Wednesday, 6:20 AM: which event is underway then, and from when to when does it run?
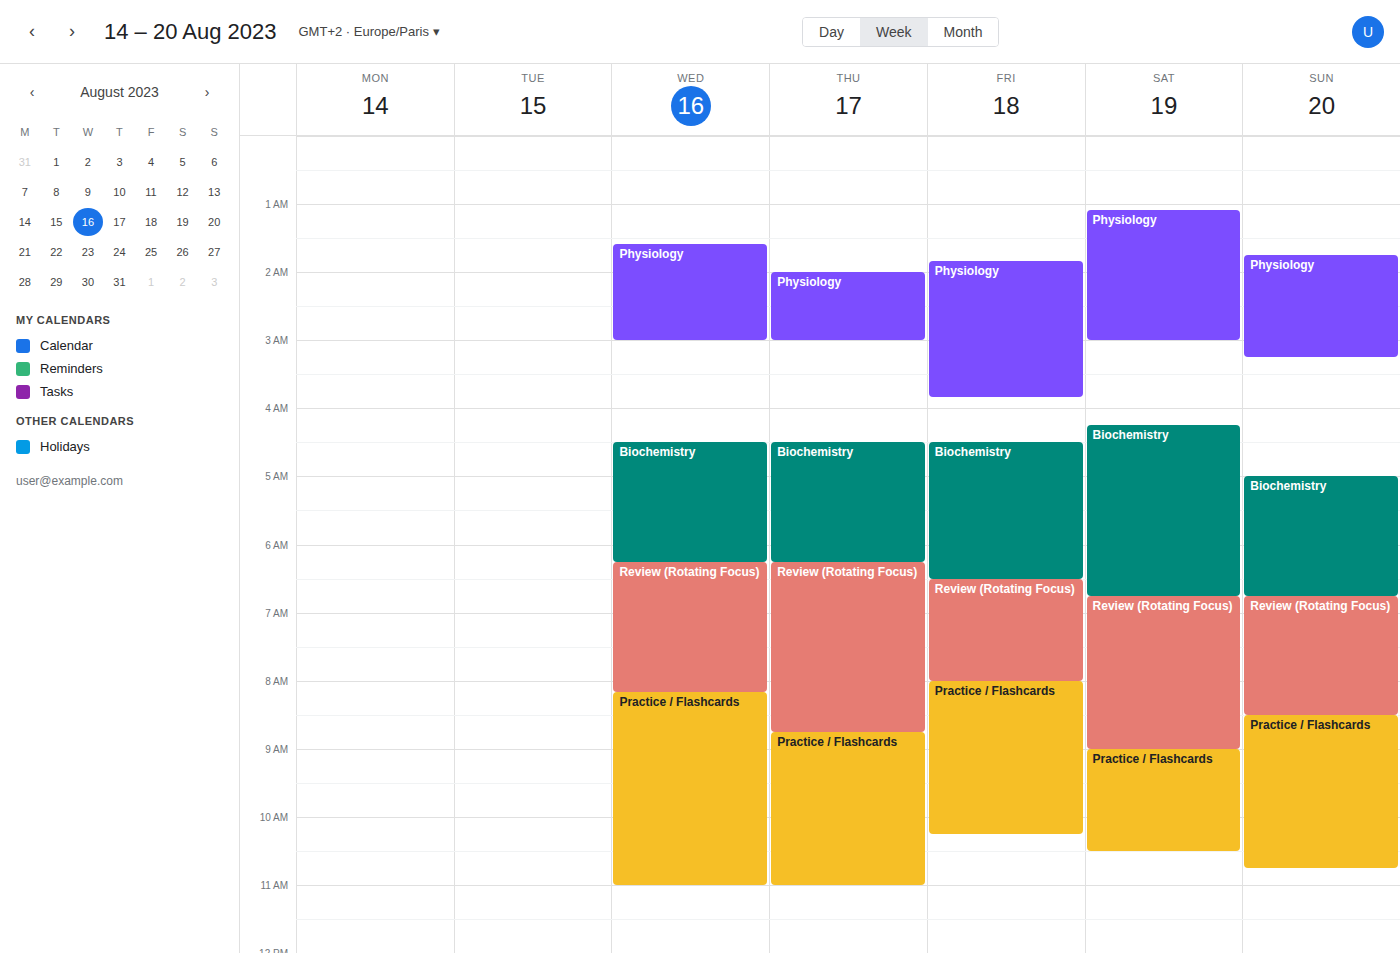
"Review (Rotating Focus)", 6:15 AM to 8:10 AM